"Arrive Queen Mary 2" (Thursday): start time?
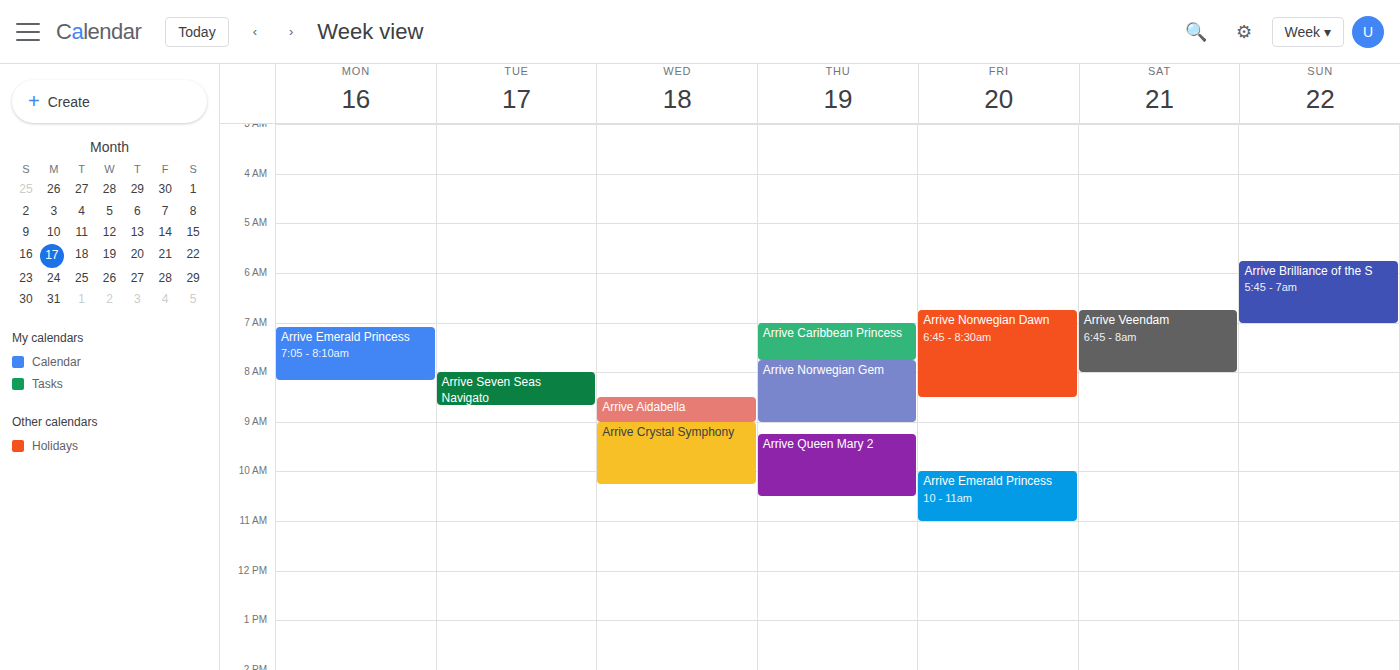
9:15 AM